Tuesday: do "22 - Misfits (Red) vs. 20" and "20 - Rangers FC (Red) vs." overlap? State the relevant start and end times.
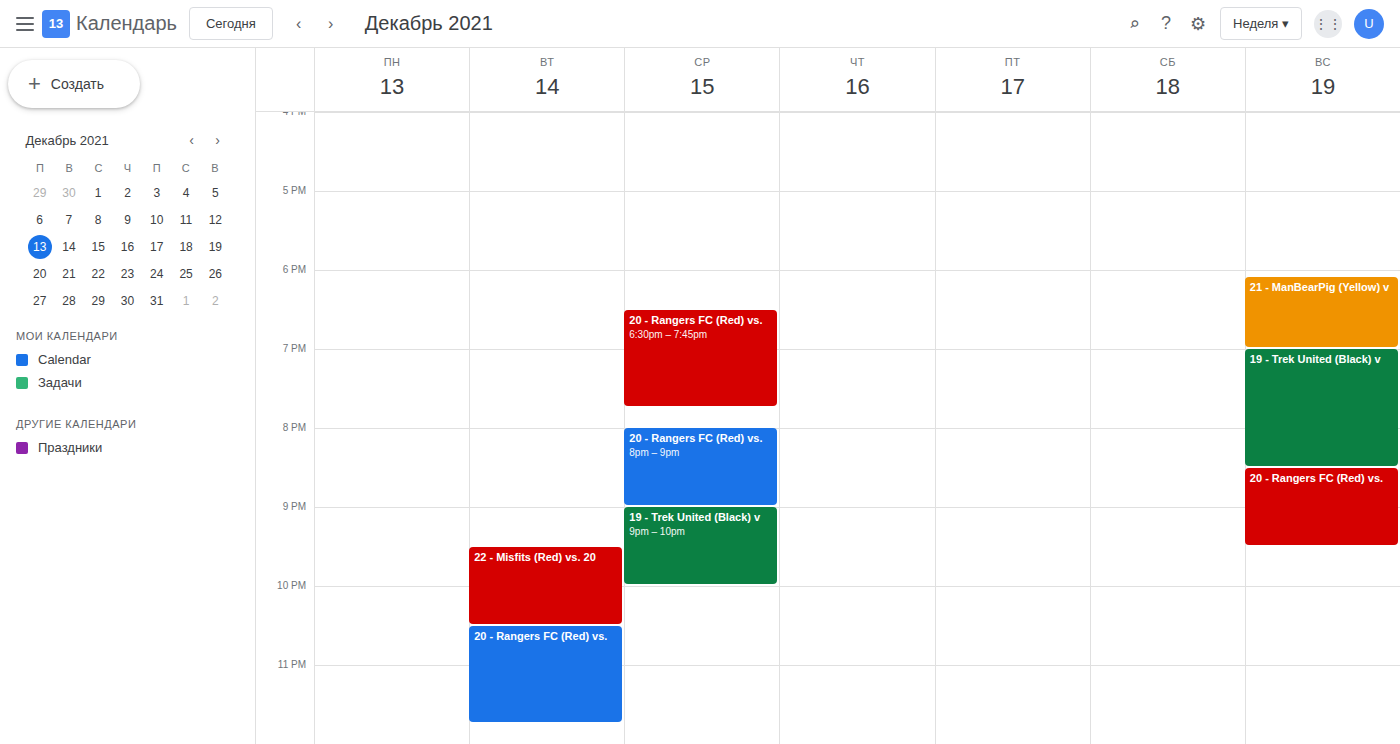
"22 - Misfits (Red) vs. 20" ends at 10:30 PM, exactly when "20 - Rangers FC (Red) vs." starts -- they touch but do not overlap.